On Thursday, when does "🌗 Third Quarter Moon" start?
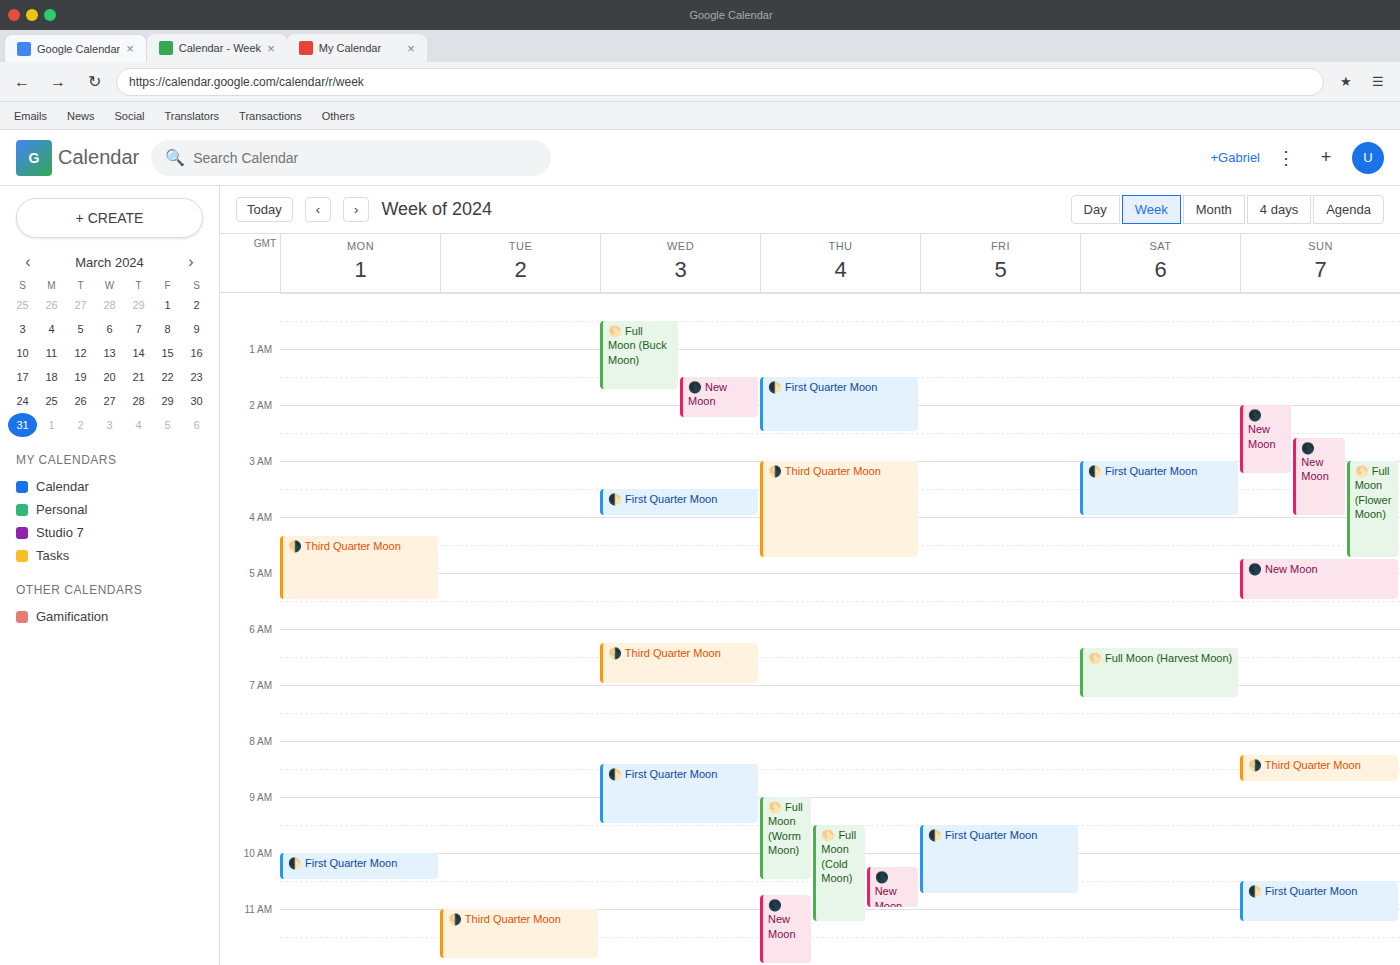
3:00 AM